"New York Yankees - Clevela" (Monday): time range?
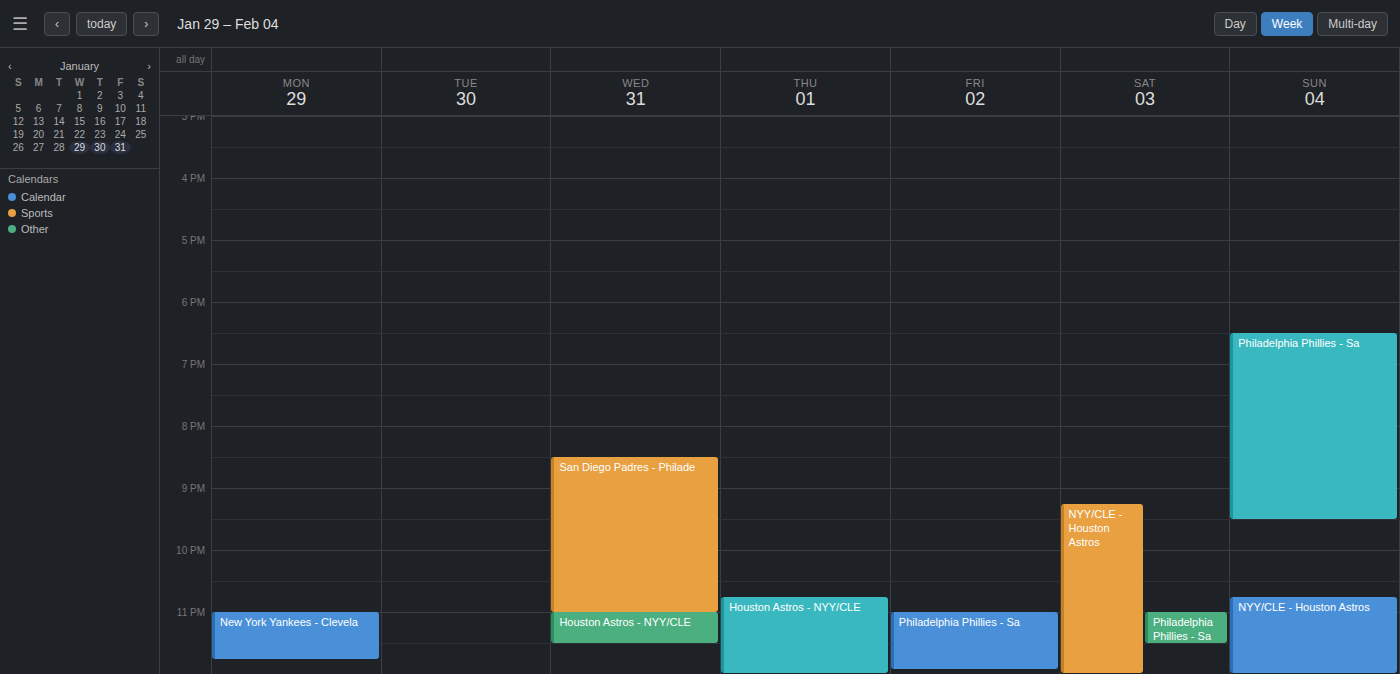
11:00 PM to 11:45 PM